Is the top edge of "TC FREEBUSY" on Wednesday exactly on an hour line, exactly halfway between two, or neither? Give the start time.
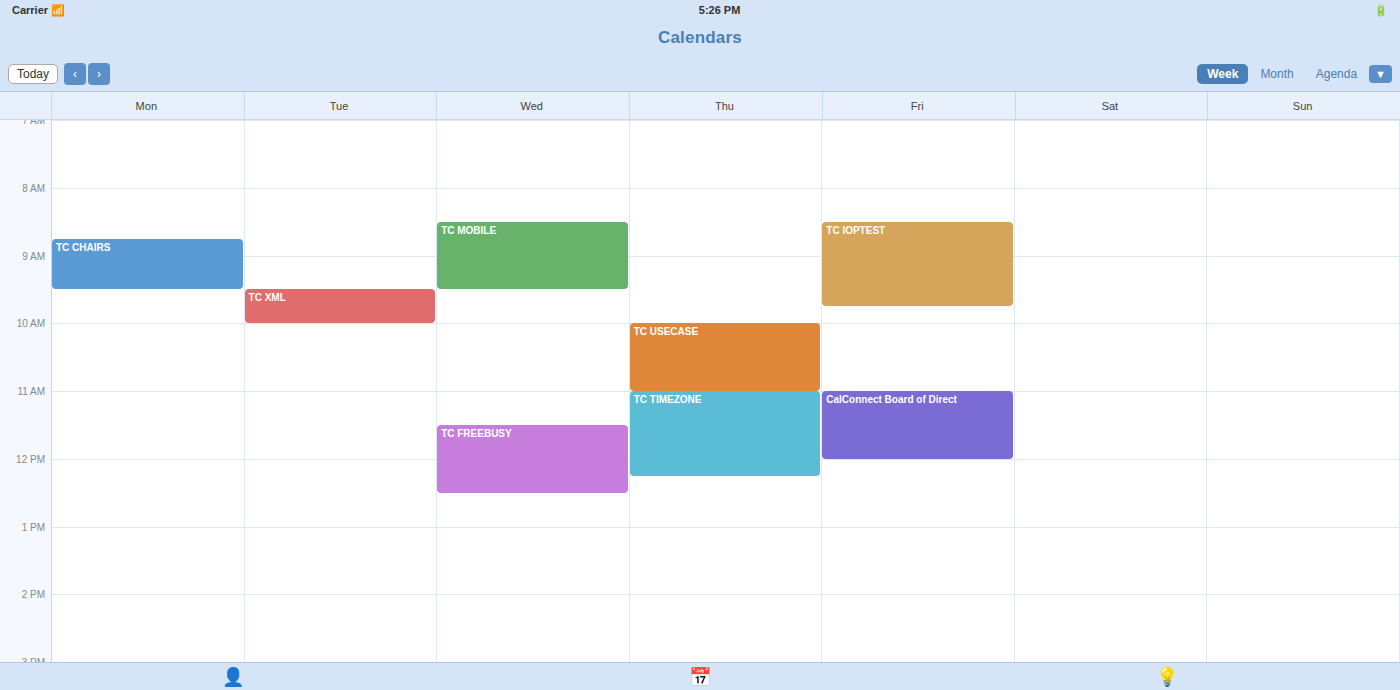
11:30 AM -- halfway between the 11 AM and 12 PM lines.